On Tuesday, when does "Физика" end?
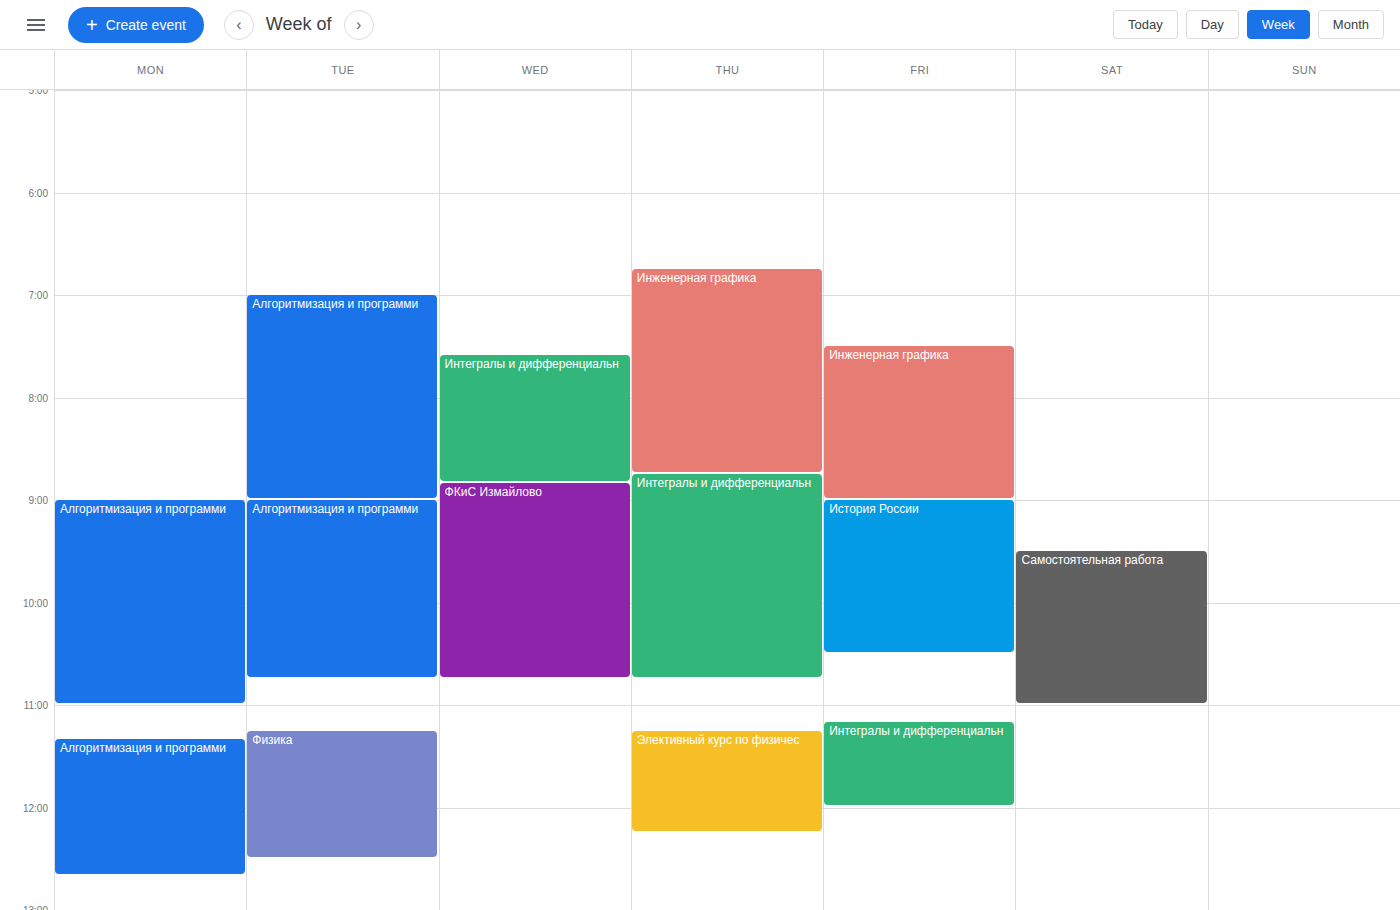
12:30